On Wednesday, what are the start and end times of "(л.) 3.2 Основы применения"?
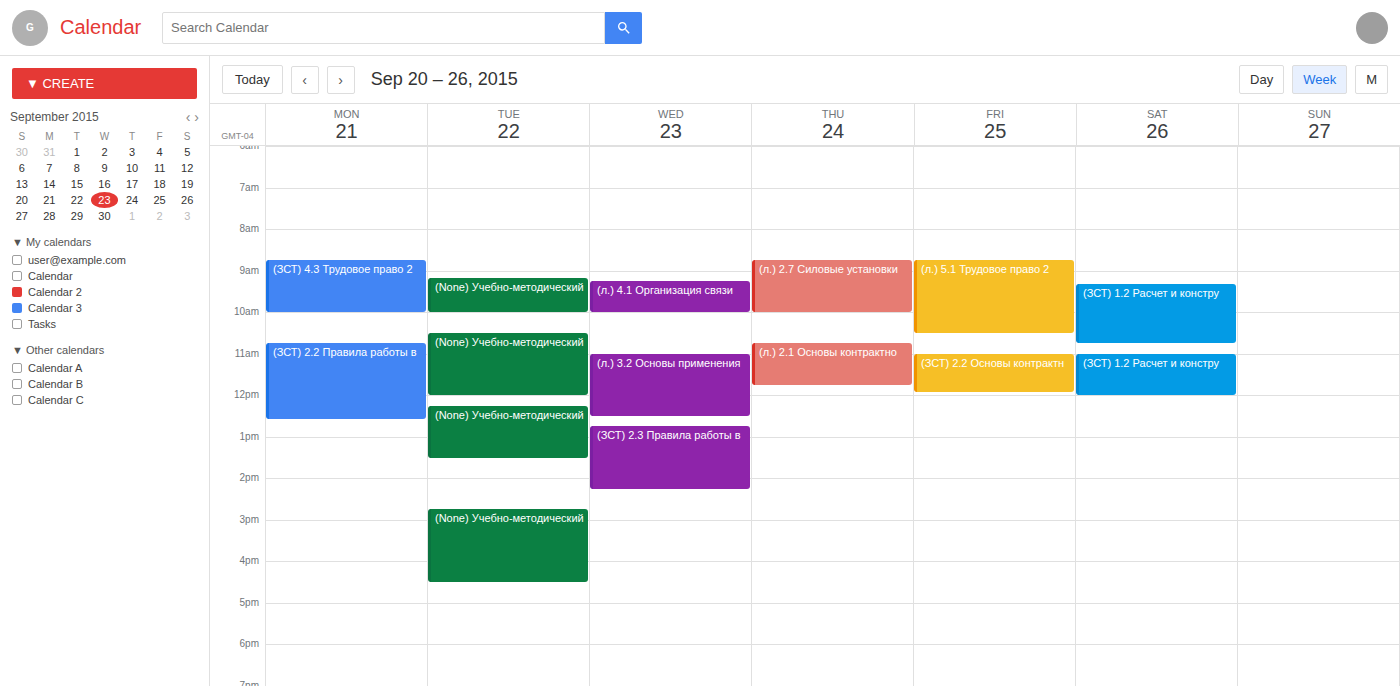
11:00 AM to 12:30 PM